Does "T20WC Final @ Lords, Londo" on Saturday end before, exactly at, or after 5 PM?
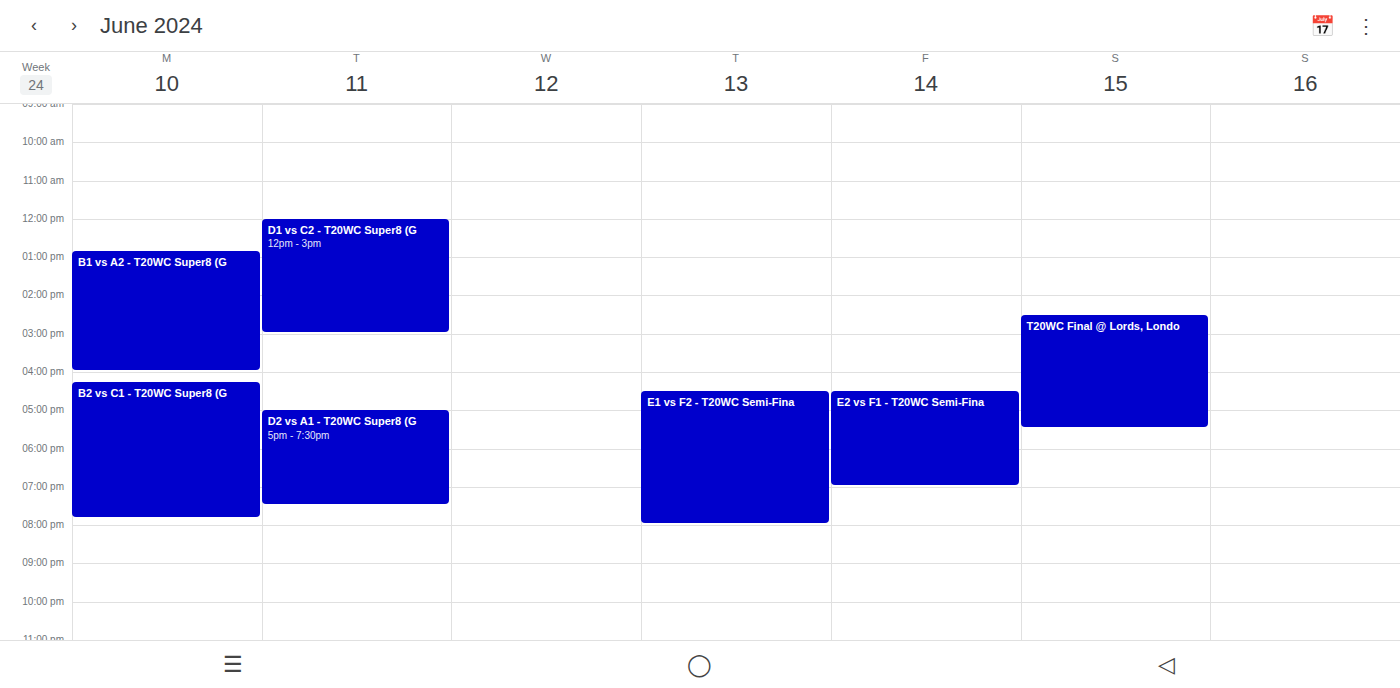
5:30 PM -- after 5 PM, 30 minutes below the 5 PM line.